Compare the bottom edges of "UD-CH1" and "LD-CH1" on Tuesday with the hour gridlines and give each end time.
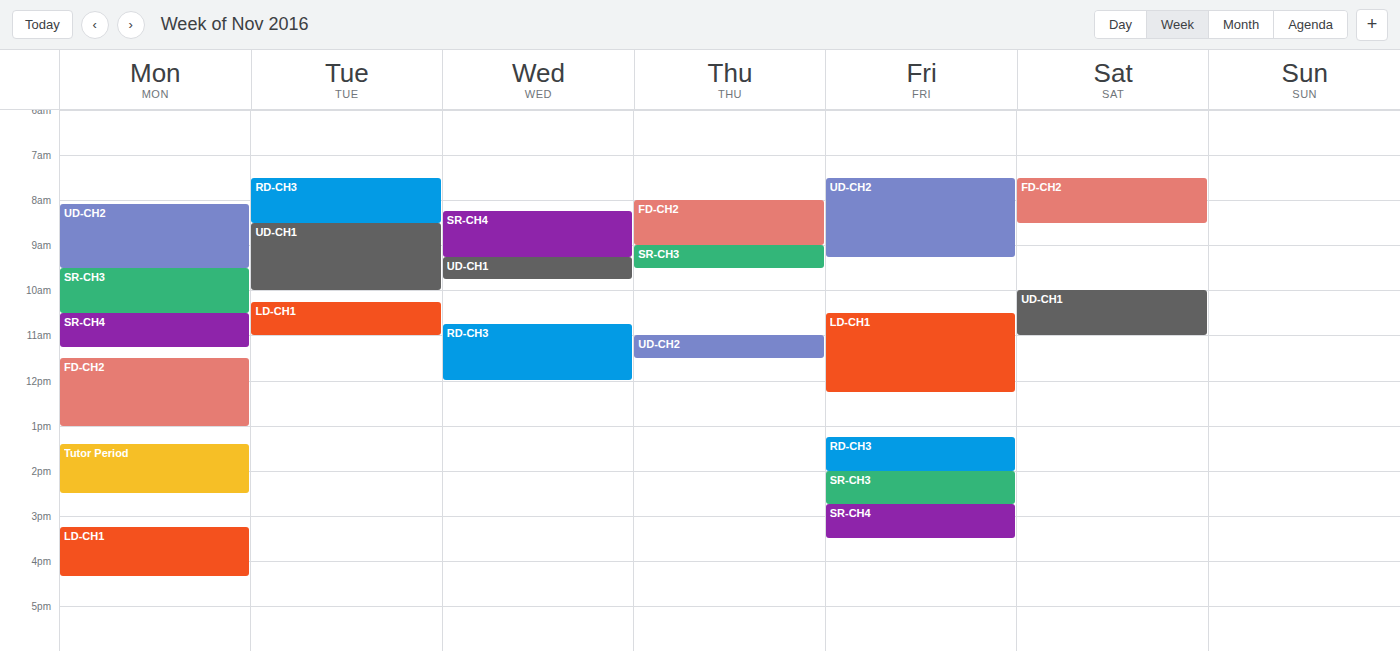
"UD-CH1": 10:00 AM, exactly on the 10 AM line. "LD-CH1": 11:00 AM, exactly on the 11 AM line.